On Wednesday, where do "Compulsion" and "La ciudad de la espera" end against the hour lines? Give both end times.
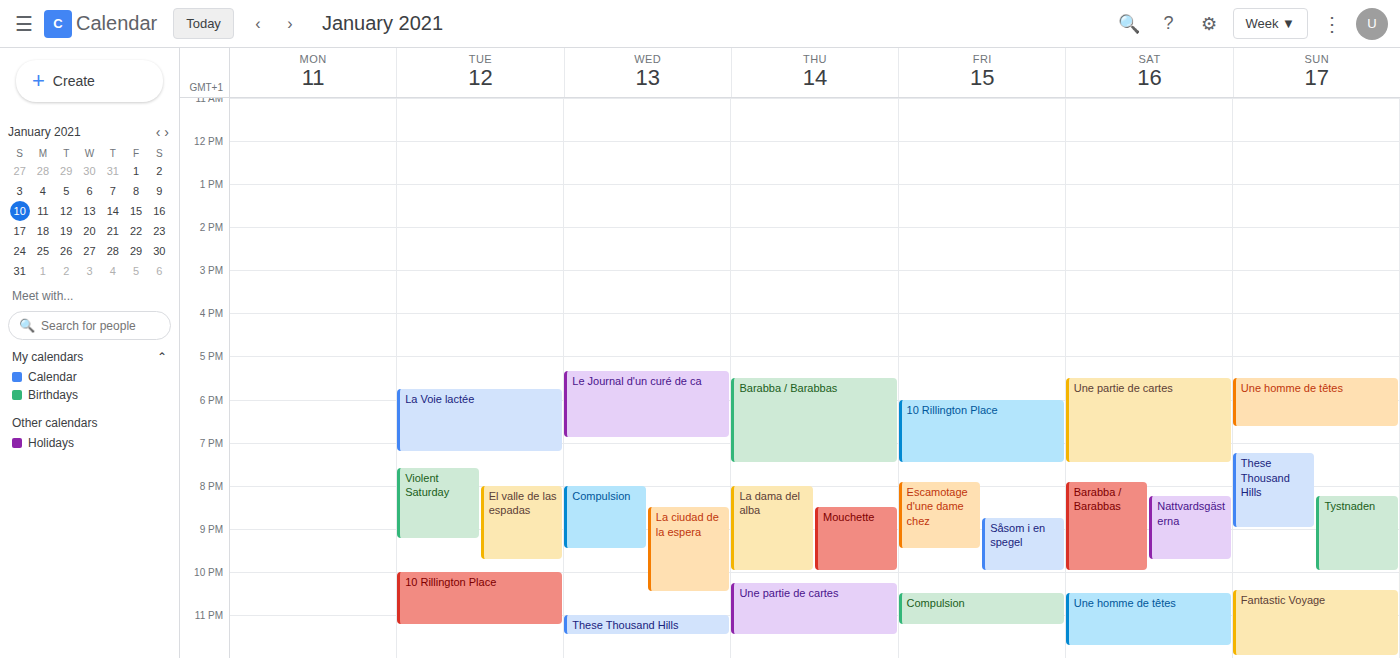
"Compulsion": 9:30 PM, halfway between the 9 PM and 10 PM lines. "La ciudad de la espera": 10:30 PM, halfway between the 10 PM and 11 PM lines.